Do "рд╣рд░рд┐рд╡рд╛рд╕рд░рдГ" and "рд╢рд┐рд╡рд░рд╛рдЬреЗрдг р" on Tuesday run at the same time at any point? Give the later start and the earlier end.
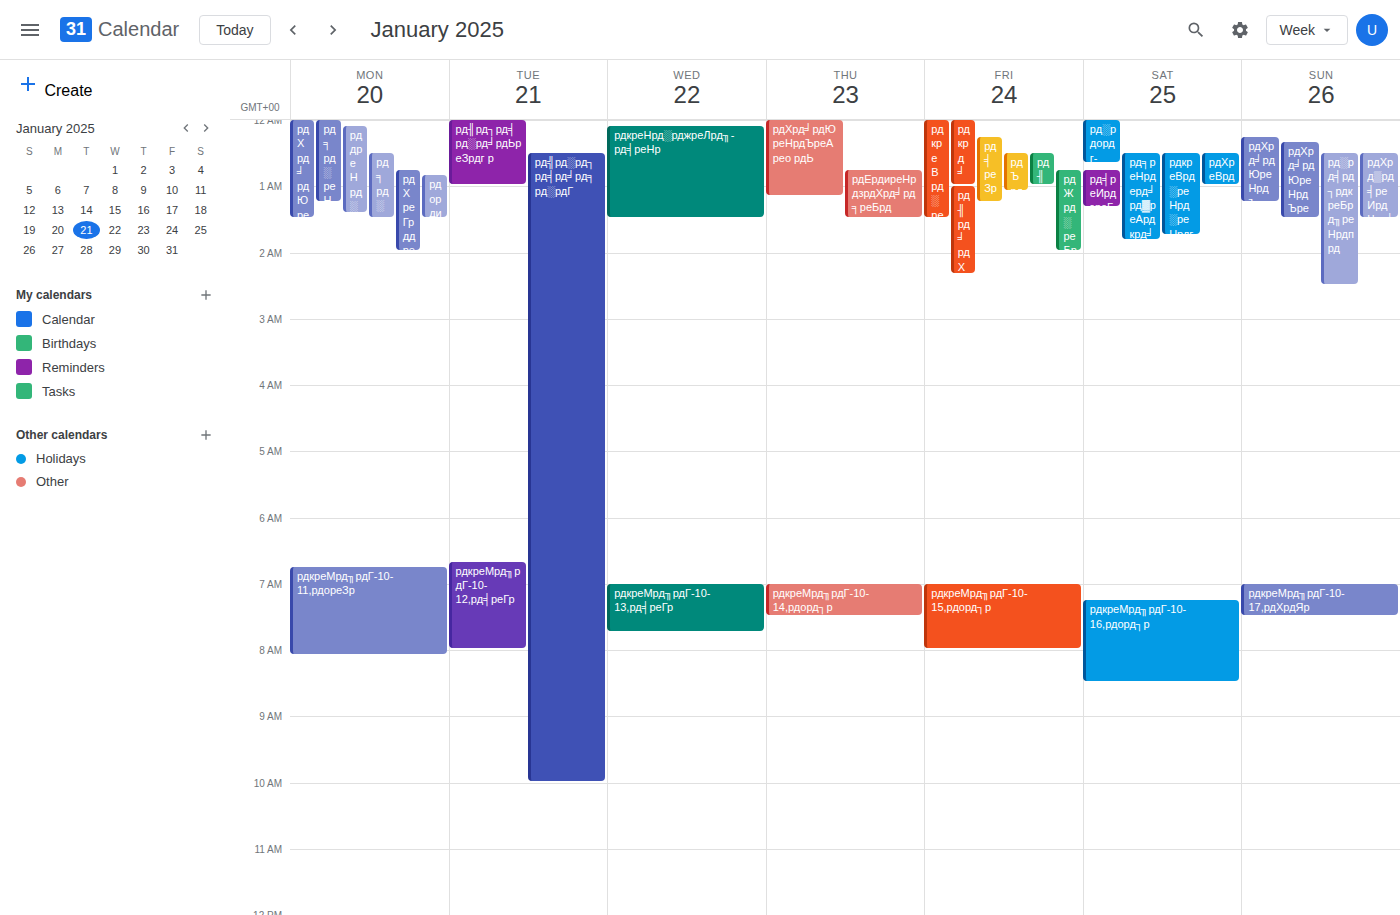
"рд╣рд░рд┐рд╡рд╛рд╕рд░рдГ" starts at 12:30 AM, before "рд╢рд┐рд╡рд░рд╛рдЬреЗрдг р" ends at 1:00 AM -- they overlap.